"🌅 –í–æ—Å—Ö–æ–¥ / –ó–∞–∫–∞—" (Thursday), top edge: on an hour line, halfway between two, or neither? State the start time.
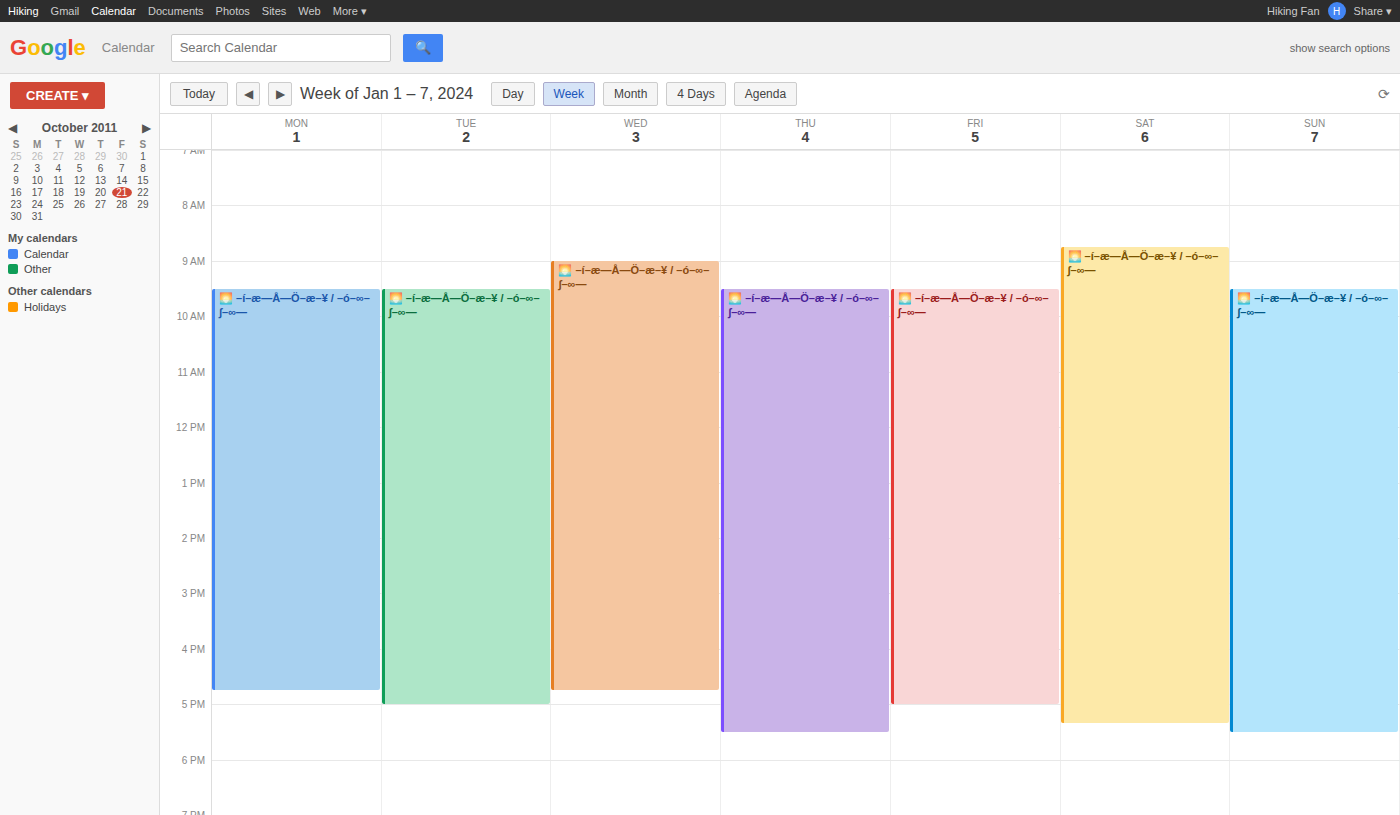
9:30 AM -- halfway between the 9 AM and 10 AM lines.